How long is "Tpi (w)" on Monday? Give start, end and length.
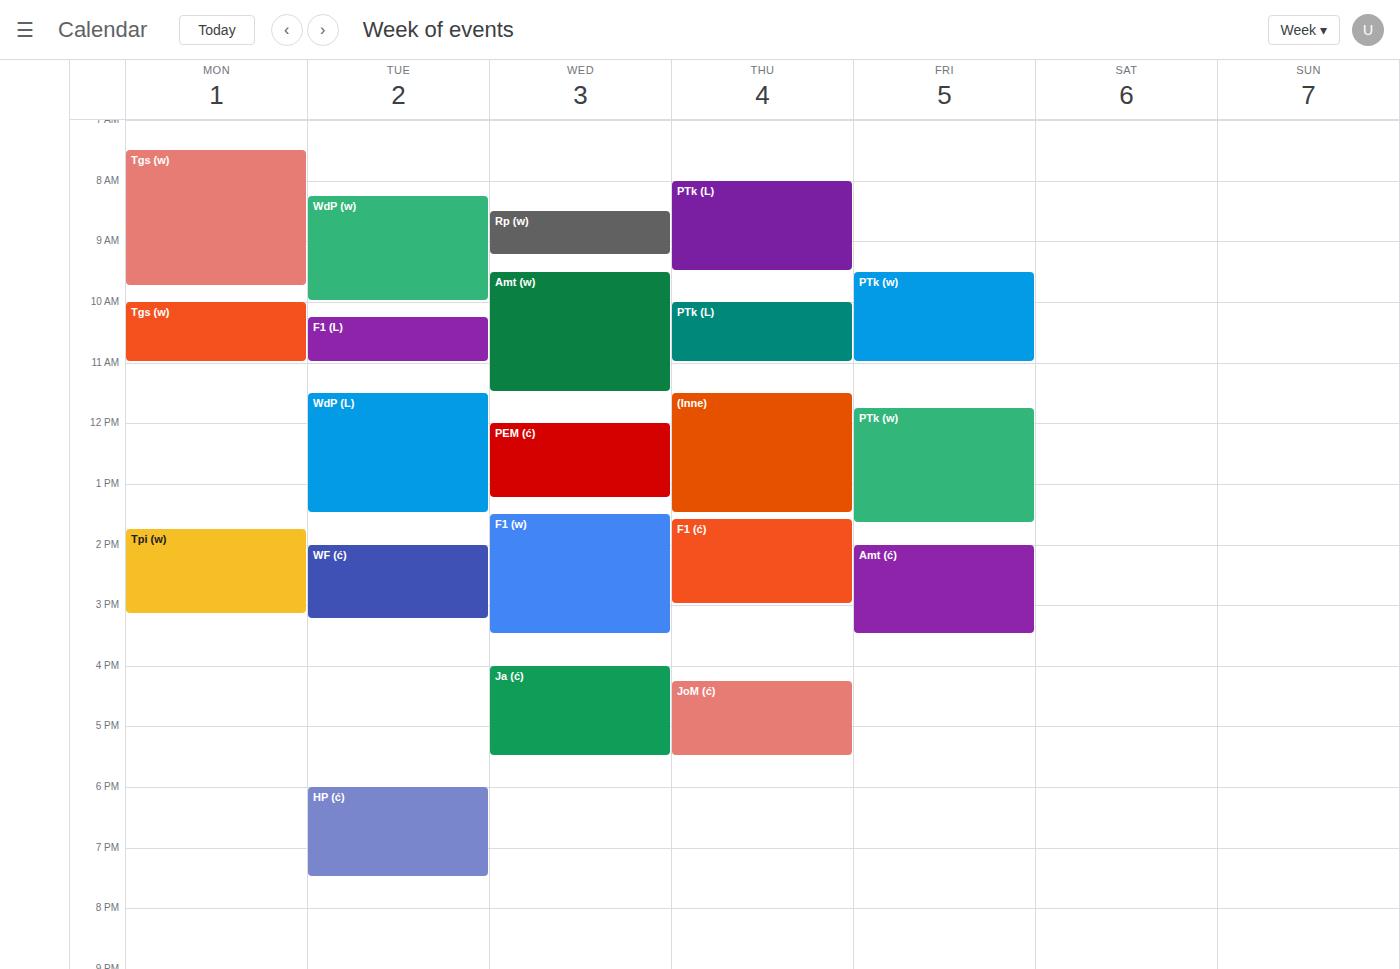
1:45 PM to 3:10 PM, 1 hour 25 minutes